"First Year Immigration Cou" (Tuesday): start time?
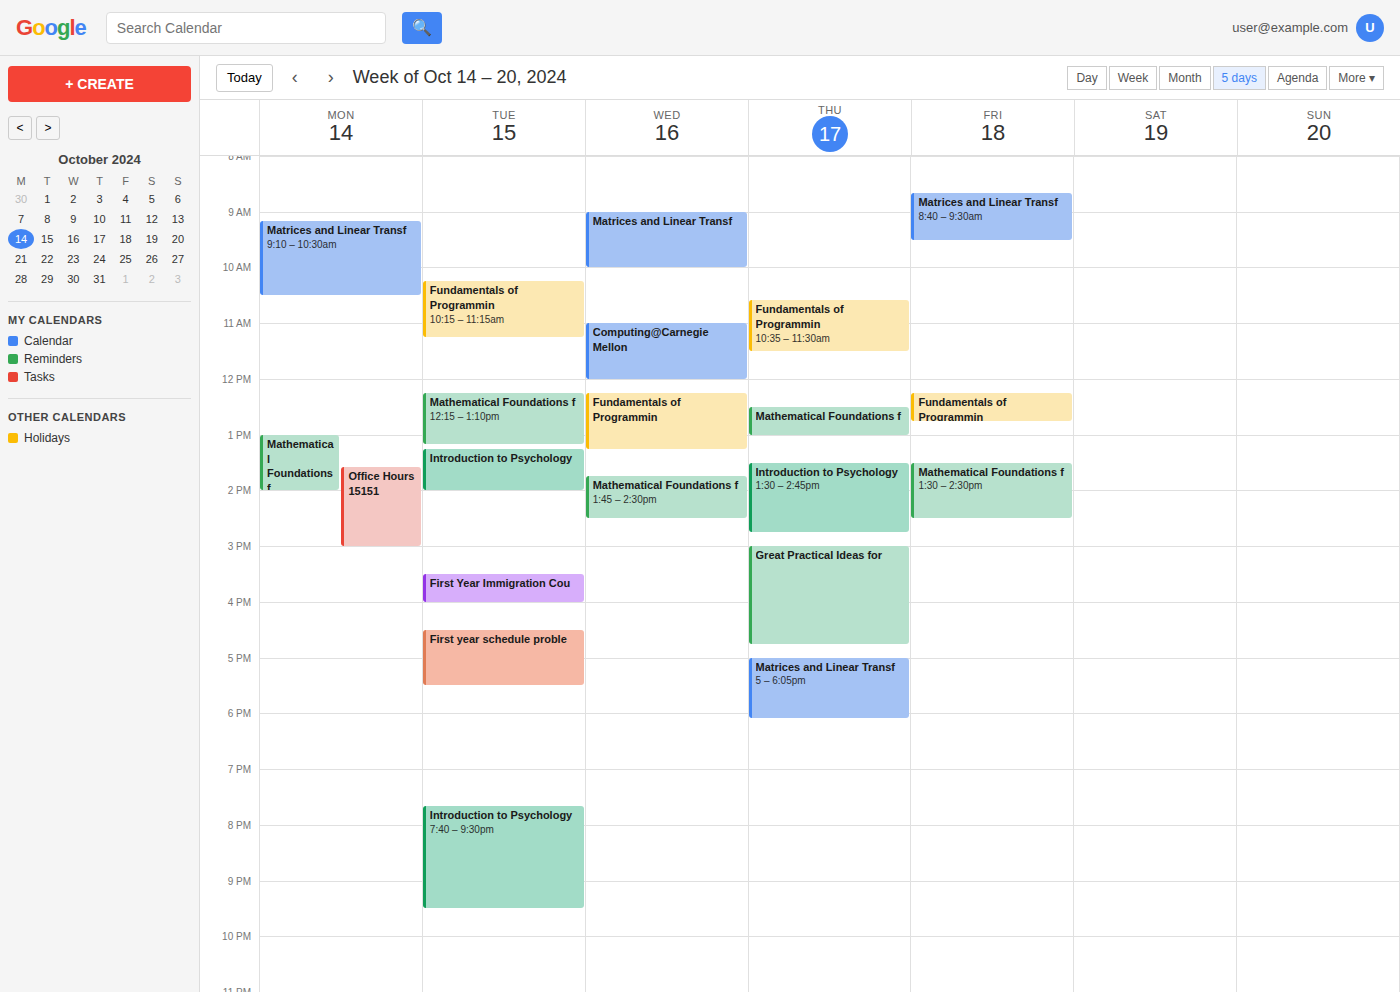
3:30 PM